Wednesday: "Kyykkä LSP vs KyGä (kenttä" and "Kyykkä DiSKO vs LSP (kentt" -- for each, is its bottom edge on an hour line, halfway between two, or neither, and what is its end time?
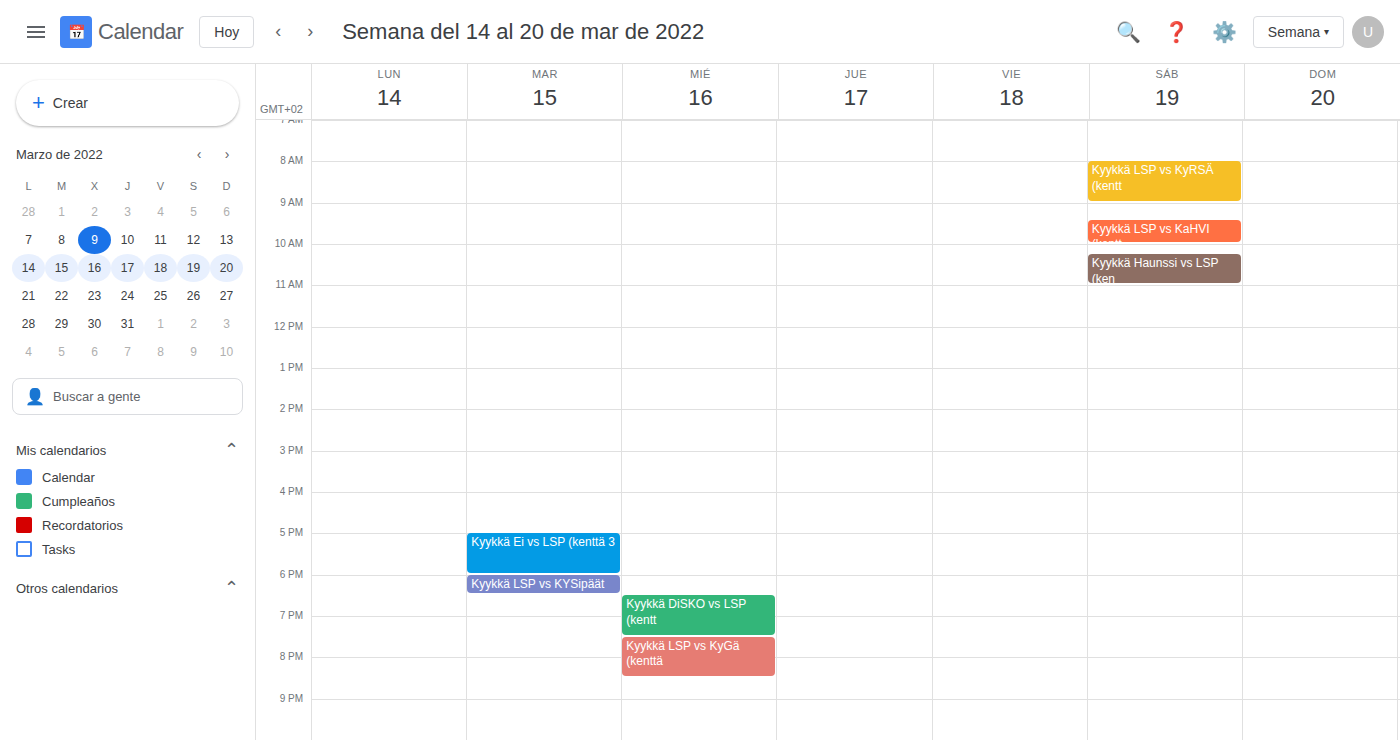
"Kyykkä LSP vs KyGä (kenttä": 8:30 PM, halfway between the 8 PM and 9 PM lines. "Kyykkä DiSKO vs LSP (kentt": 7:30 PM, halfway between the 7 PM and 8 PM lines.